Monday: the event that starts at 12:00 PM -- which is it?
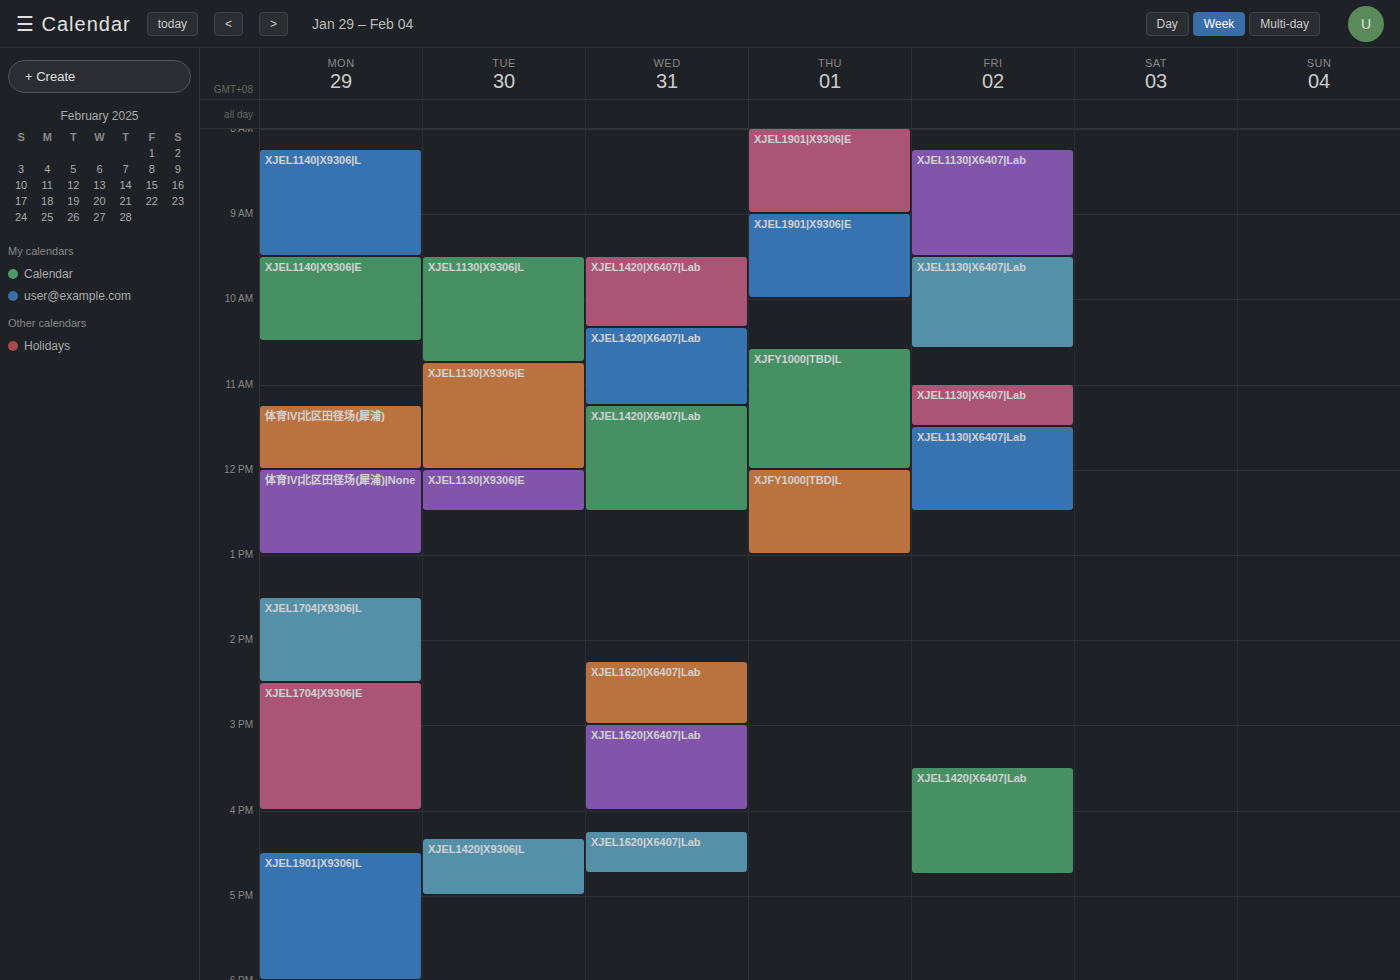
"体育IV|北区田径场(犀浦)|None"